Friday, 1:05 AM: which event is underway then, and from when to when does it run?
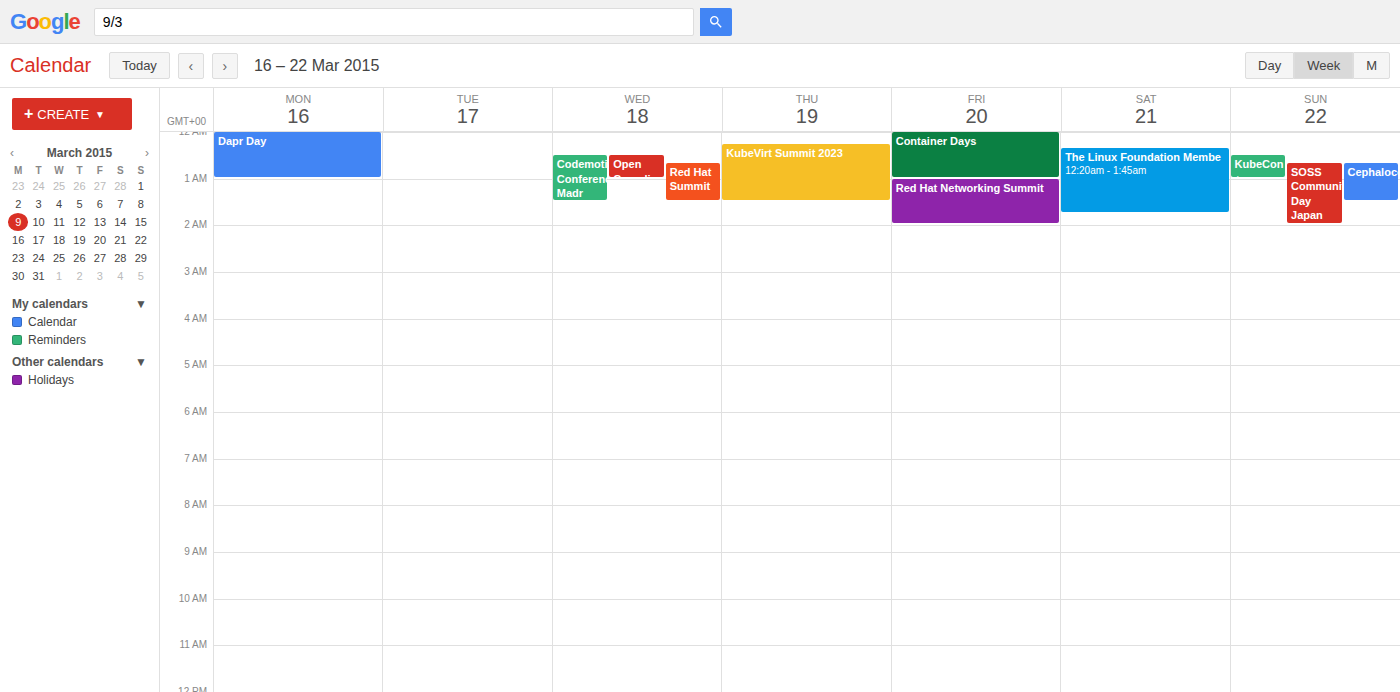
"Red Hat Networking Summit", 1:00 AM to 2:00 AM